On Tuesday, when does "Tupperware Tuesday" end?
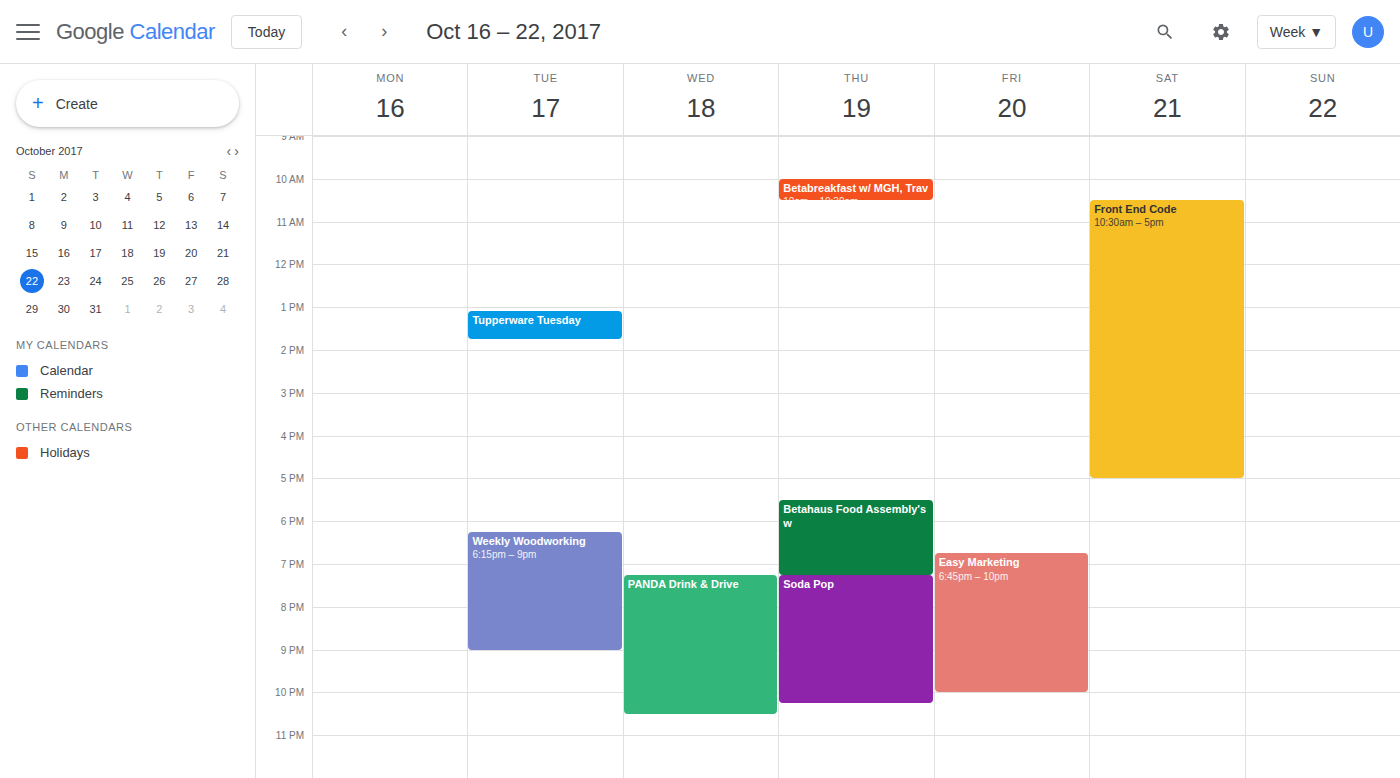
1:45 PM